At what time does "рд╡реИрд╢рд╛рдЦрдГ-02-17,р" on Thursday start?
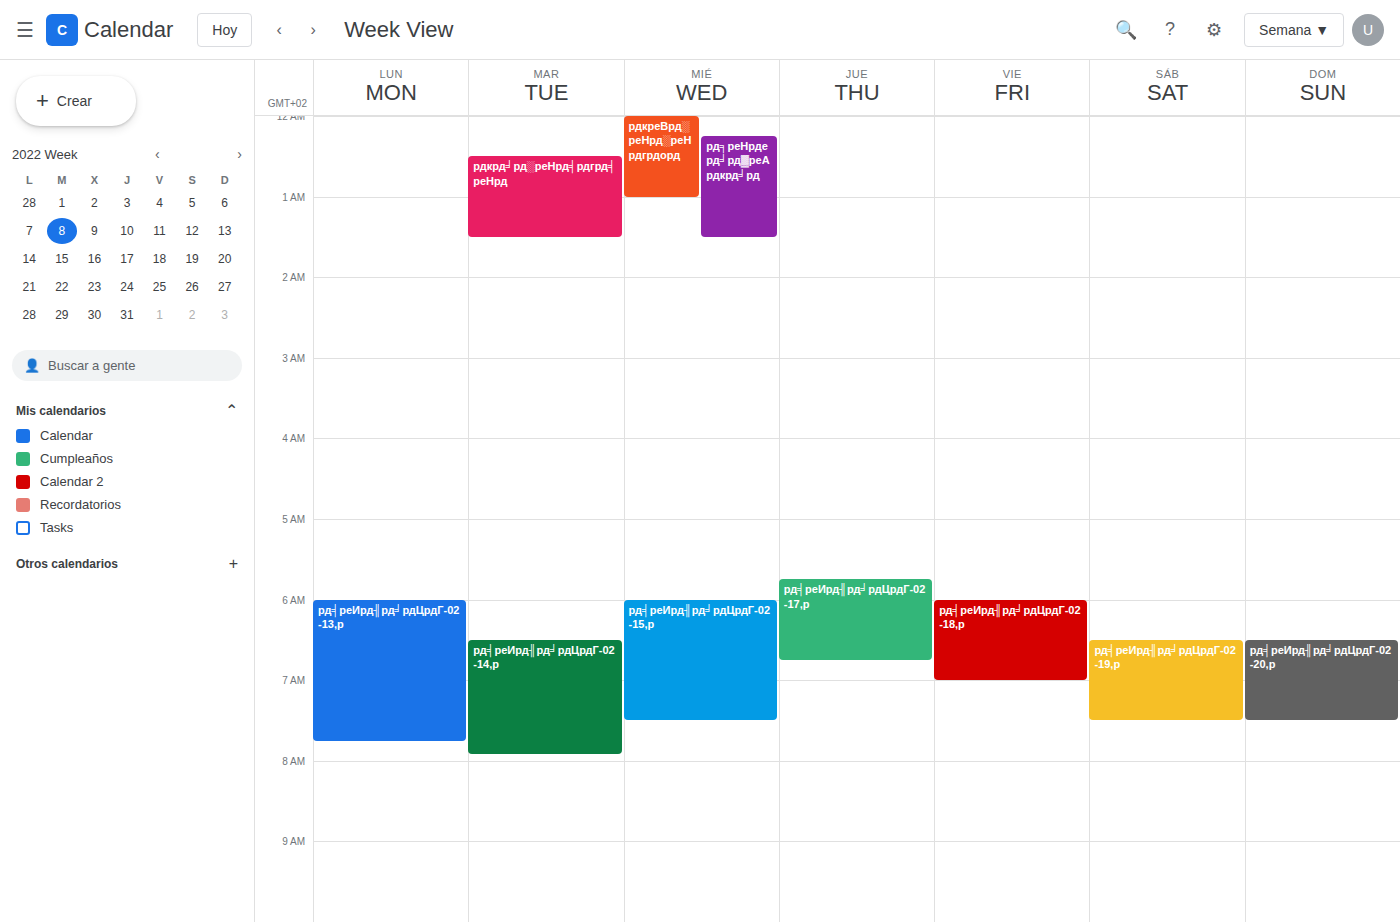
05:45